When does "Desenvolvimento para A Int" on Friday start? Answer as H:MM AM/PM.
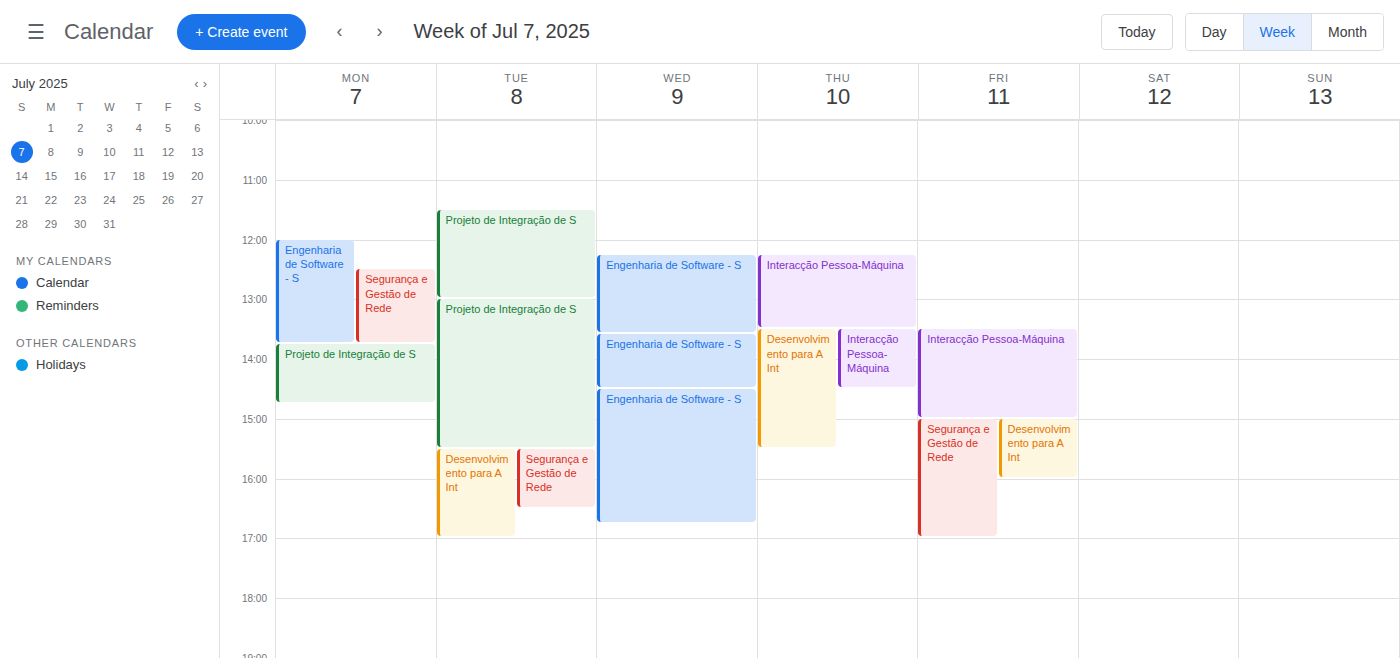
3:00 PM